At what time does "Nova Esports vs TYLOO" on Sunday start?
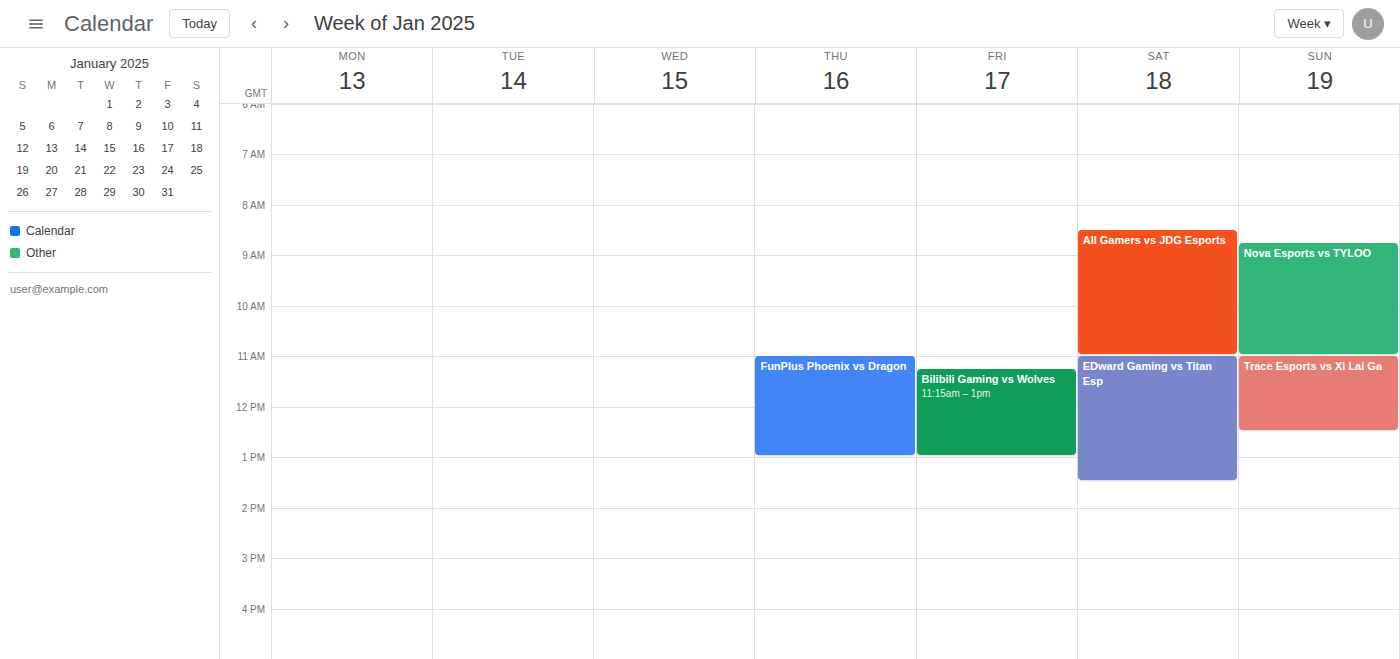
8:45 AM